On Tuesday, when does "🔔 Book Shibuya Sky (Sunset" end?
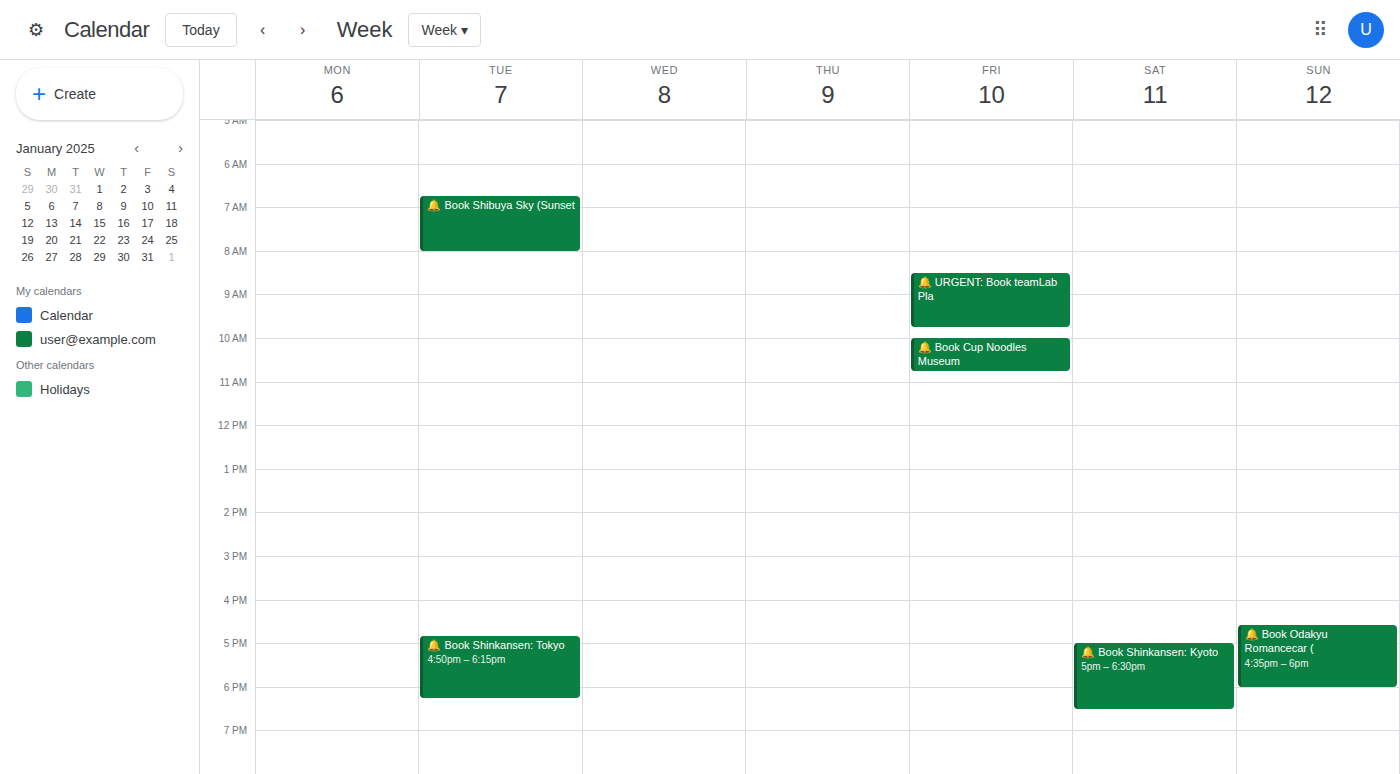
8:00 AM